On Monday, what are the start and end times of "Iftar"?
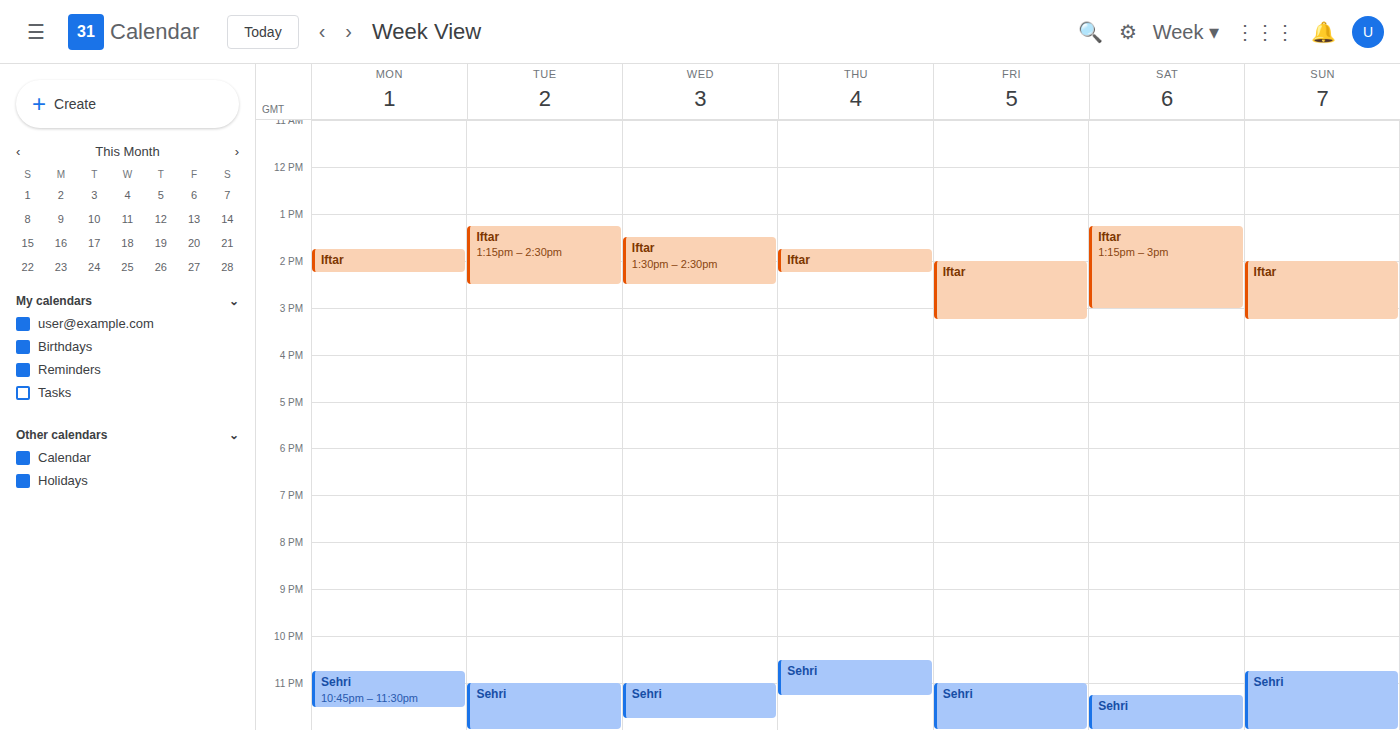
1:45 PM to 2:15 PM